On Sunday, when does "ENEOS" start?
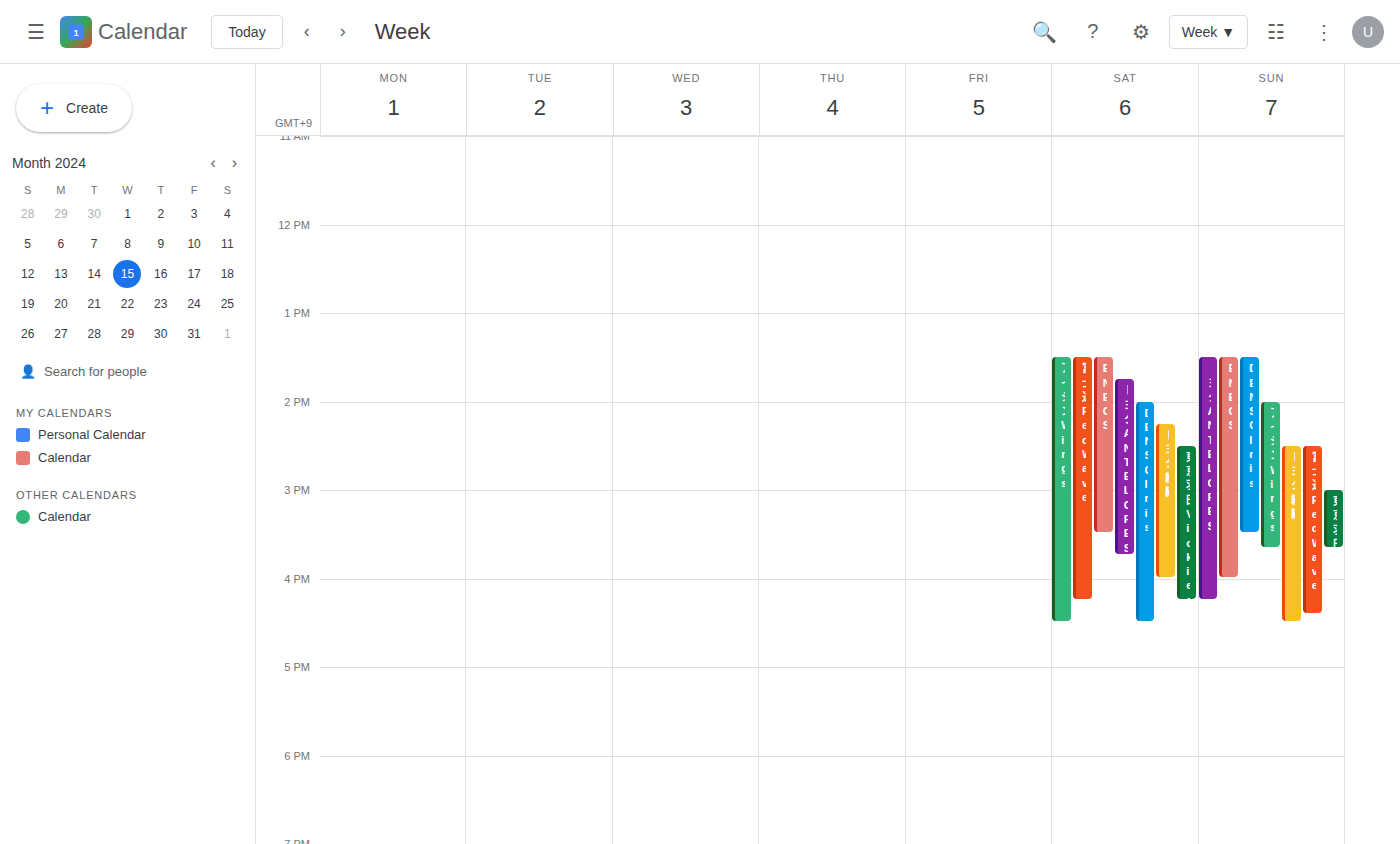
1:30 PM